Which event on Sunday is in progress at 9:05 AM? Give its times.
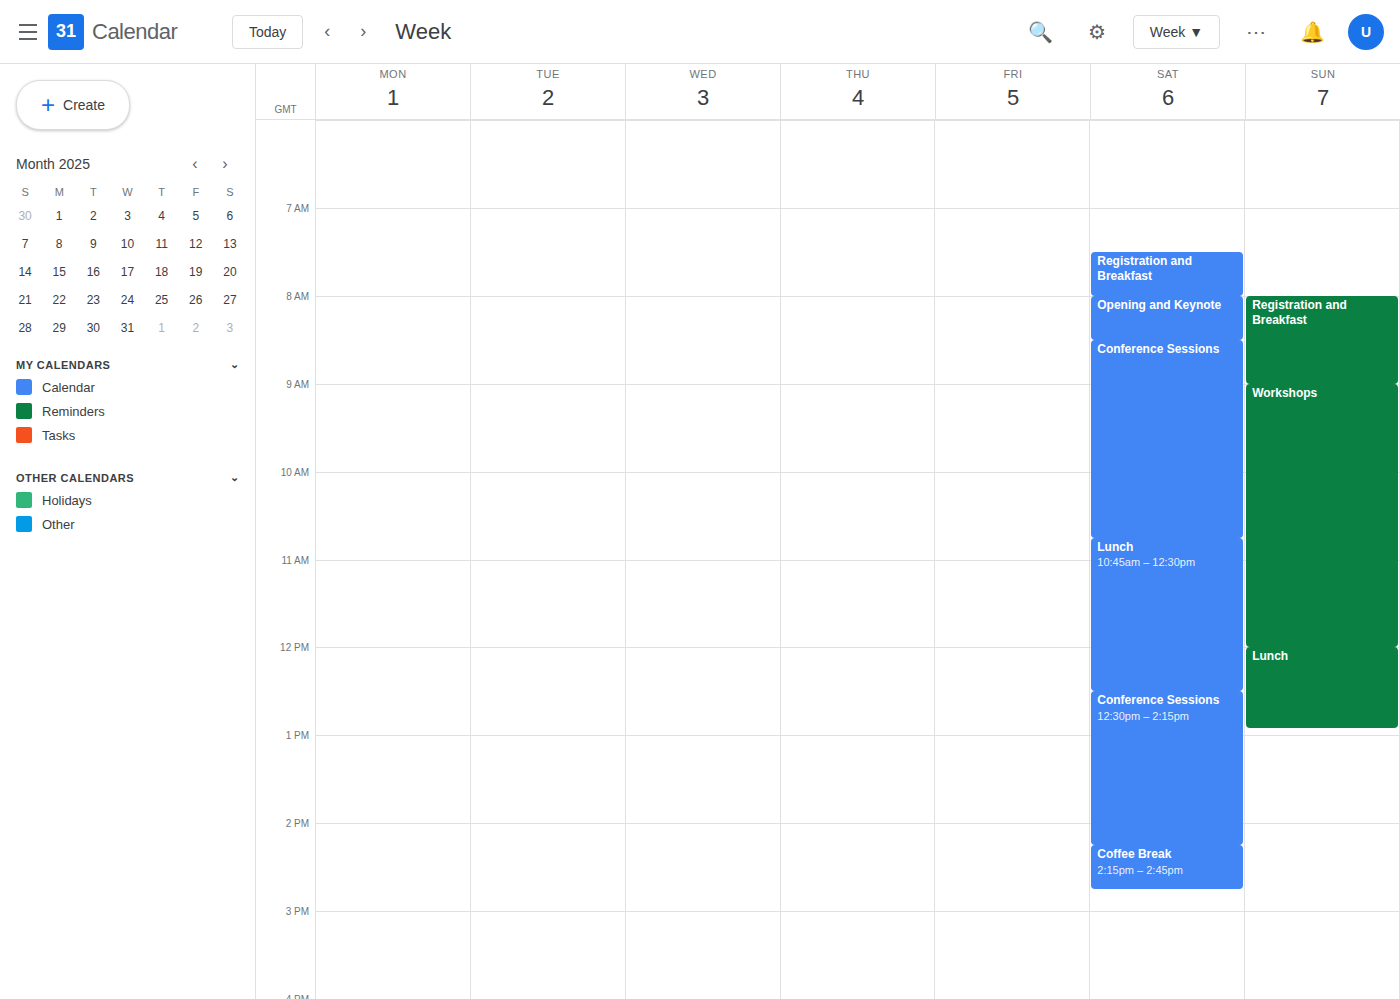
"Workshops", 9:00 AM to 12:00 PM